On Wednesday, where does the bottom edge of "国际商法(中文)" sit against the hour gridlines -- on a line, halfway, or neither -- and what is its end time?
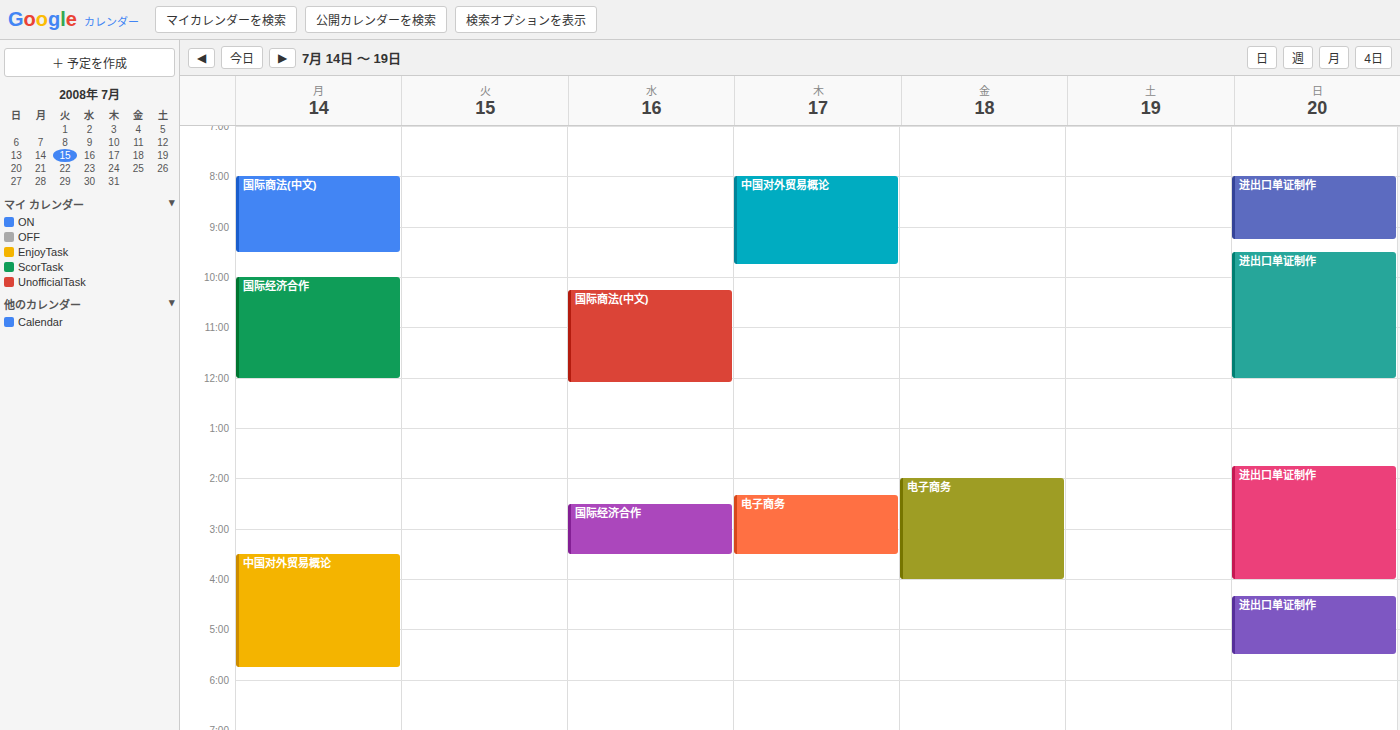
12:05 PM -- neither: 5 minutes below the 12 PM line and 55 minutes above the 1 PM line.